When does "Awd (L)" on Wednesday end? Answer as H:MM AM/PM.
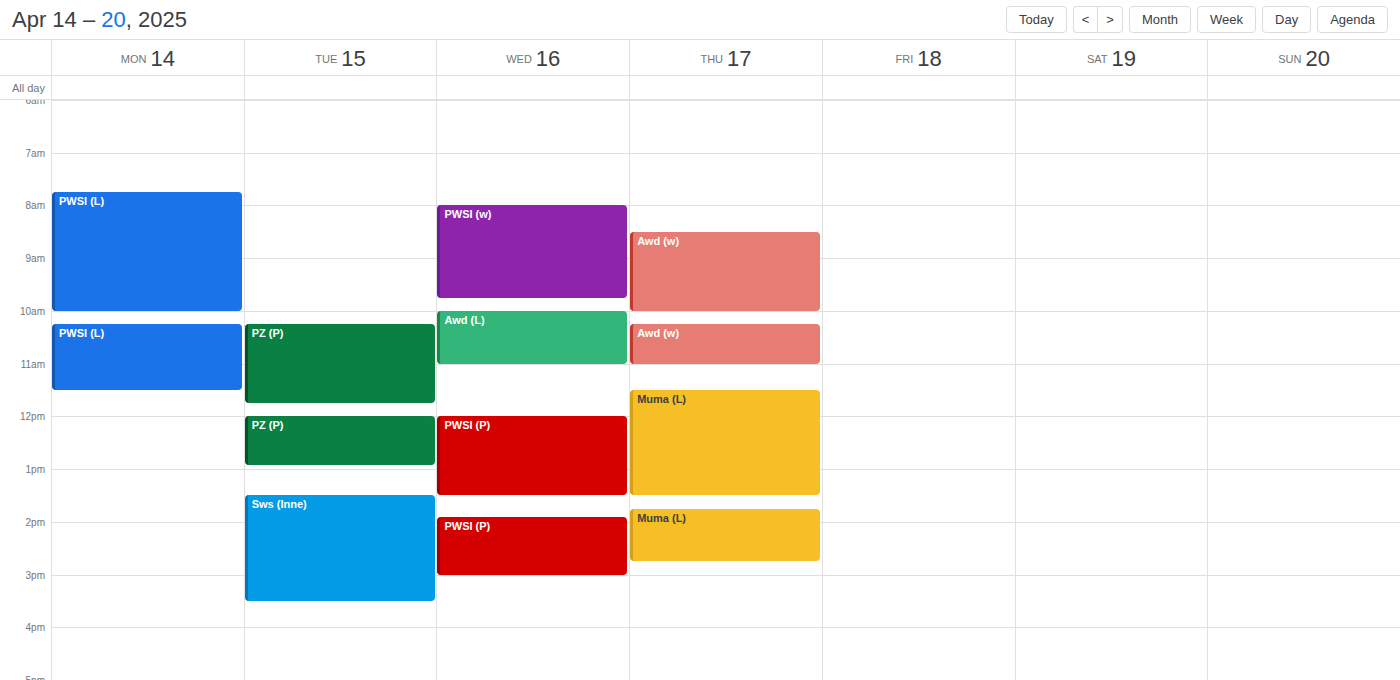
11:00 AM